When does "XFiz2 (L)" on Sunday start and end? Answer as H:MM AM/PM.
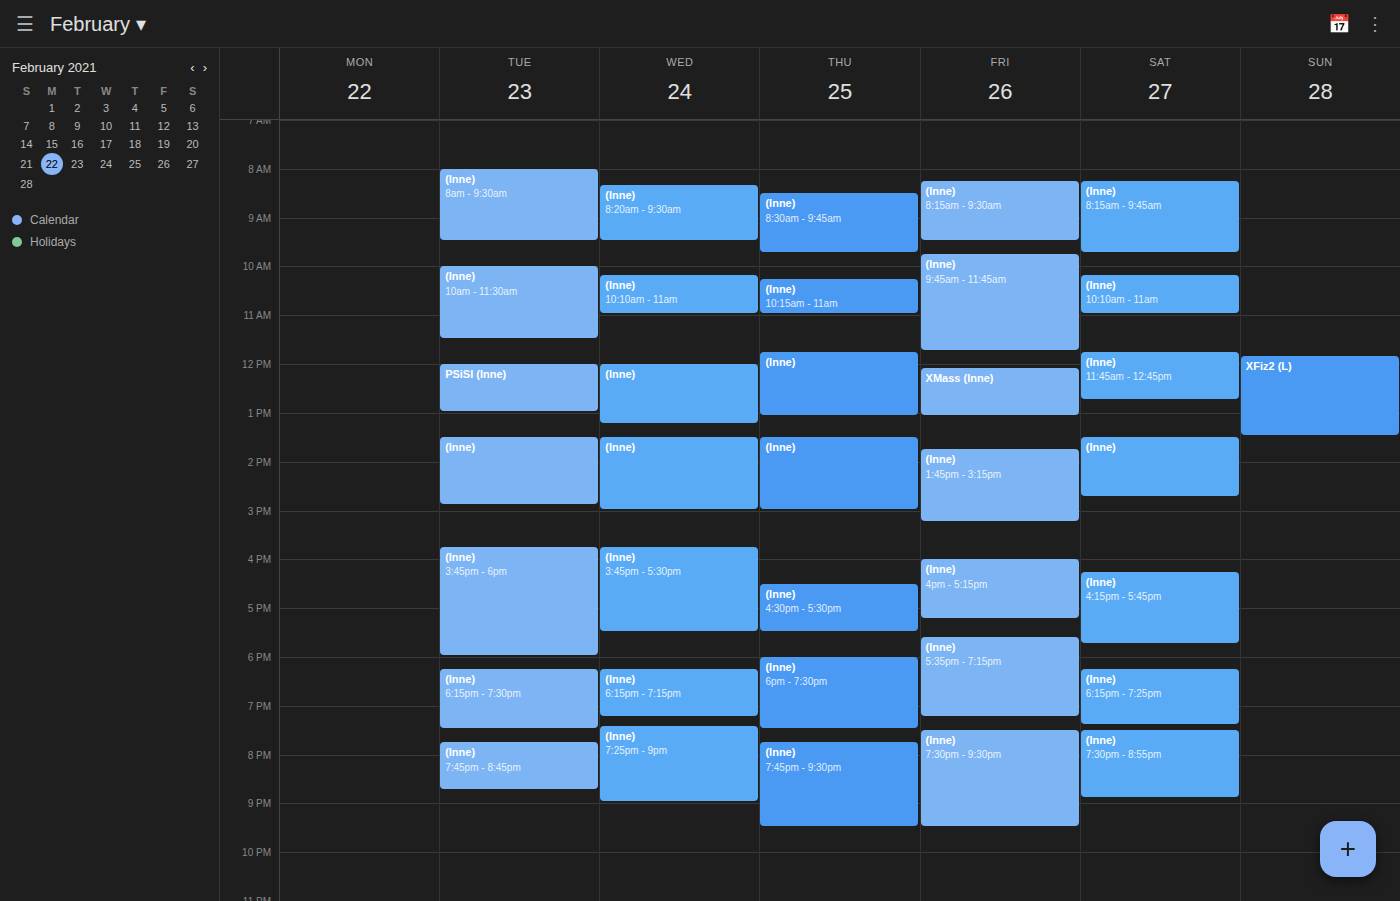
11:50 AM to 1:30 PM